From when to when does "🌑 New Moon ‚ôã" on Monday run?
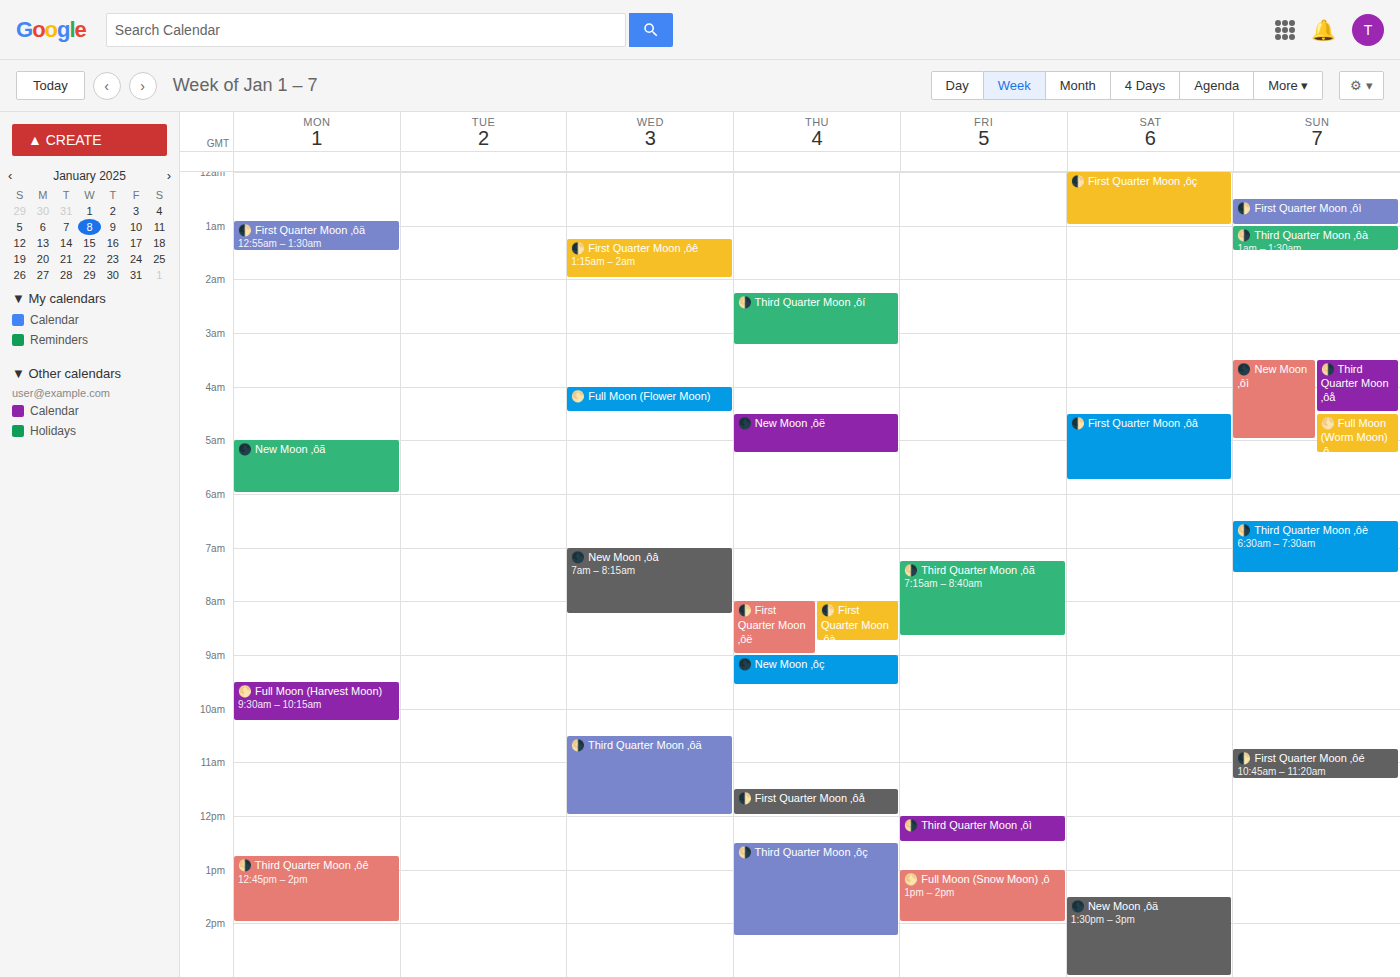
5:00 AM to 6:00 AM